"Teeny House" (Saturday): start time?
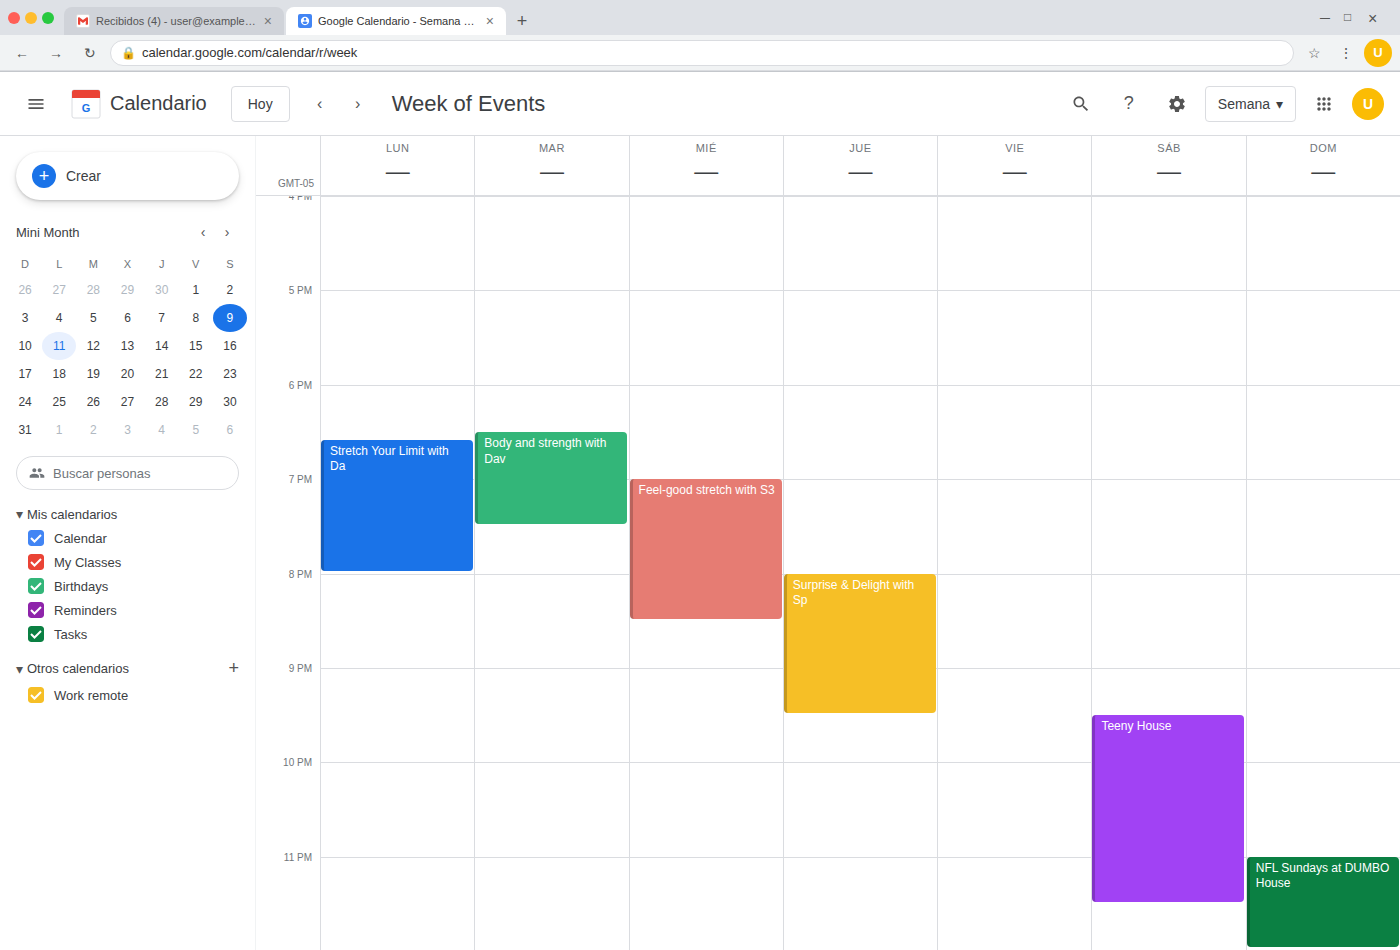
9:30 PM